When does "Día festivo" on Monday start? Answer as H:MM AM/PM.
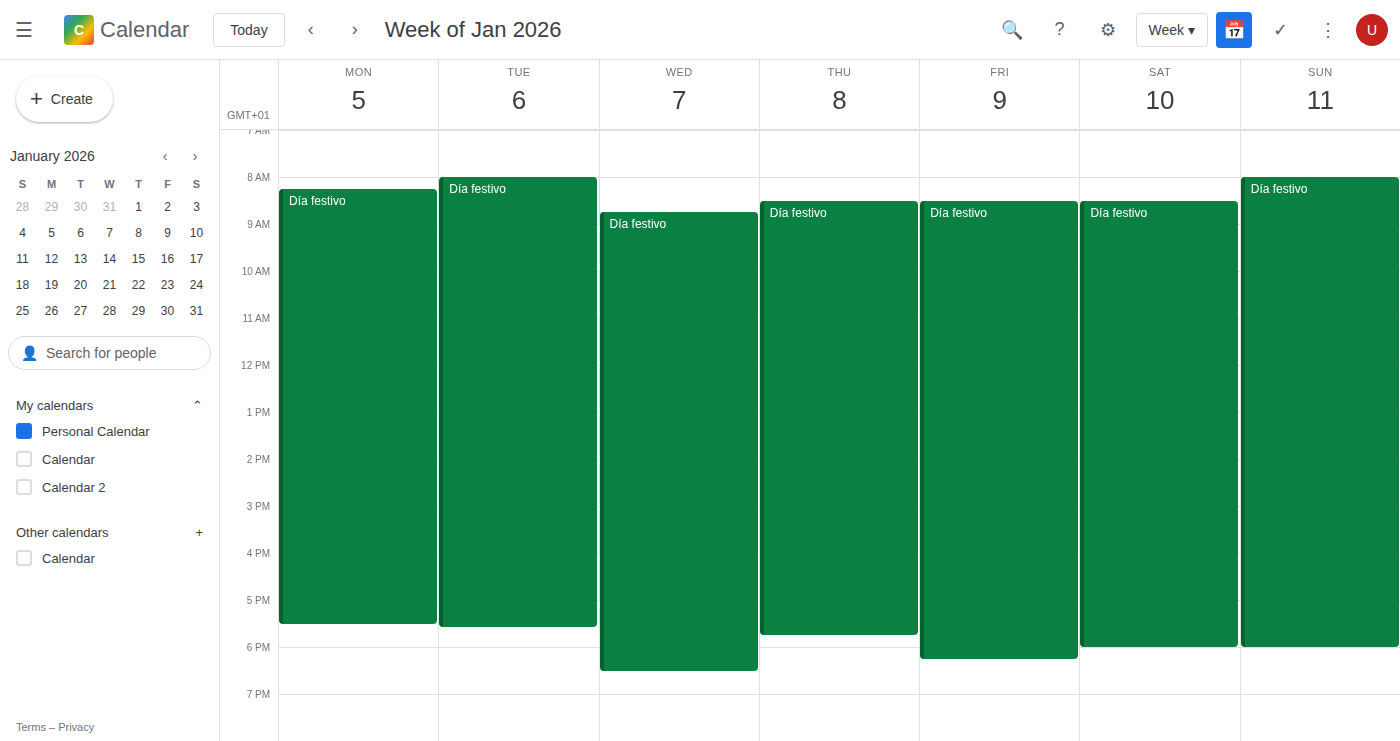
8:15 AM